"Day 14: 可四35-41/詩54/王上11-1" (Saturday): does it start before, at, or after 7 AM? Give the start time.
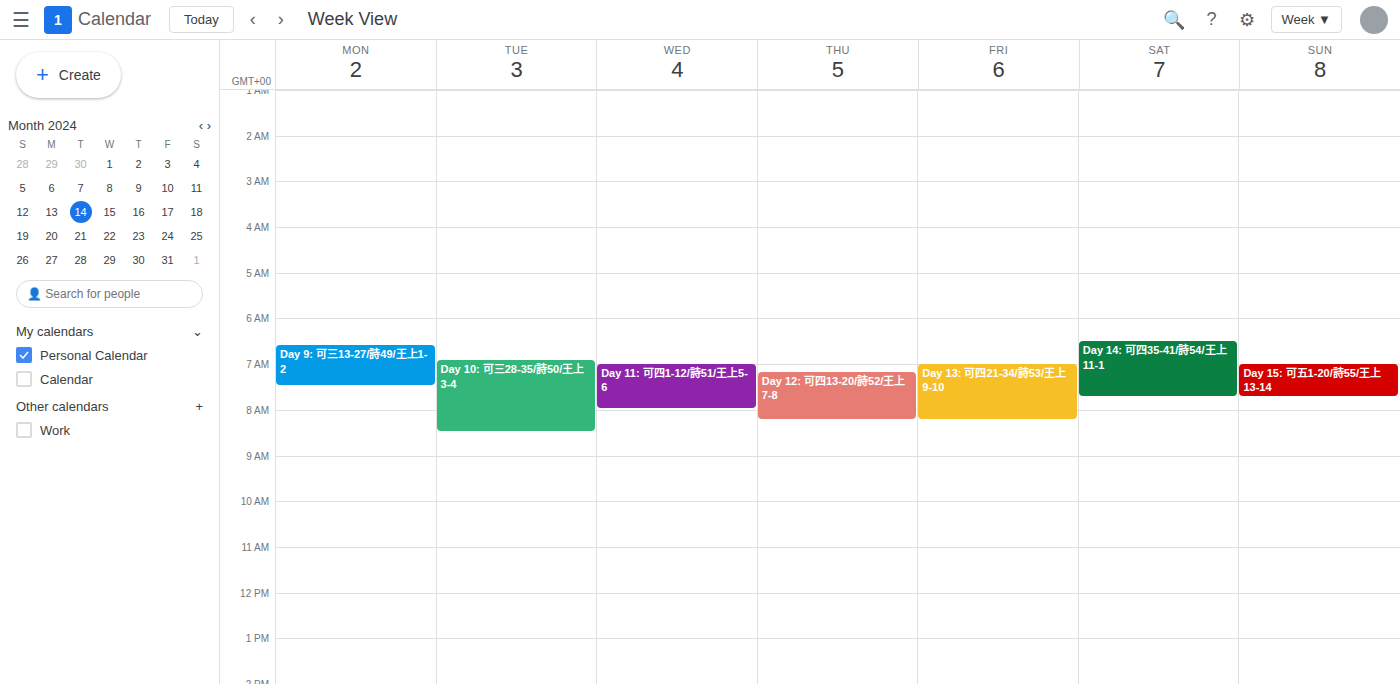
6:30 AM -- before 7 AM, 30 minutes above the 7 AM line.